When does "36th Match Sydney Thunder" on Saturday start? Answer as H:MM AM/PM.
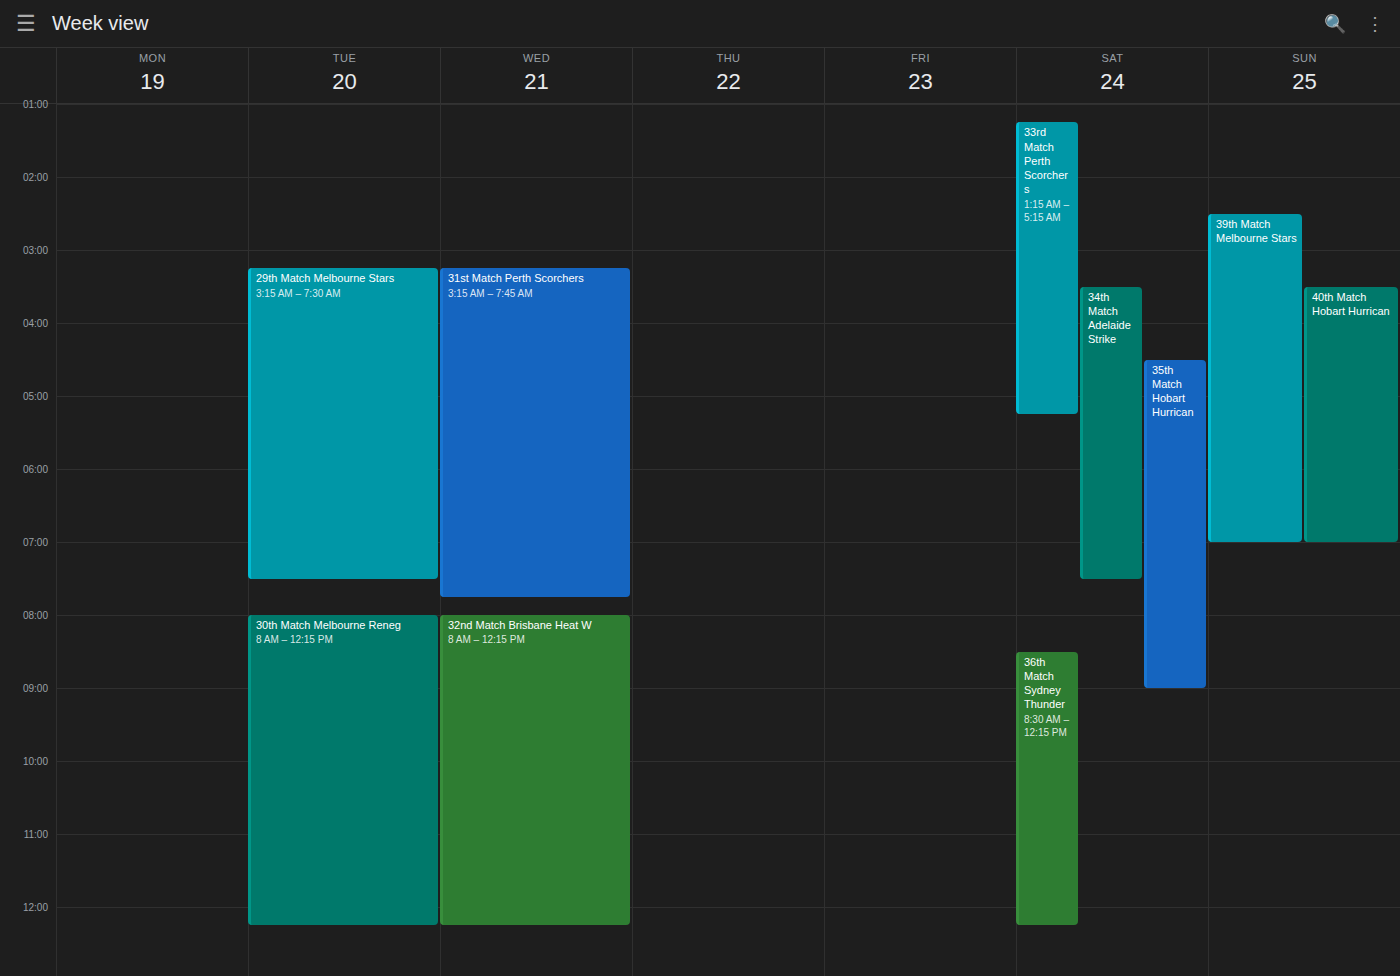
8:30 AM